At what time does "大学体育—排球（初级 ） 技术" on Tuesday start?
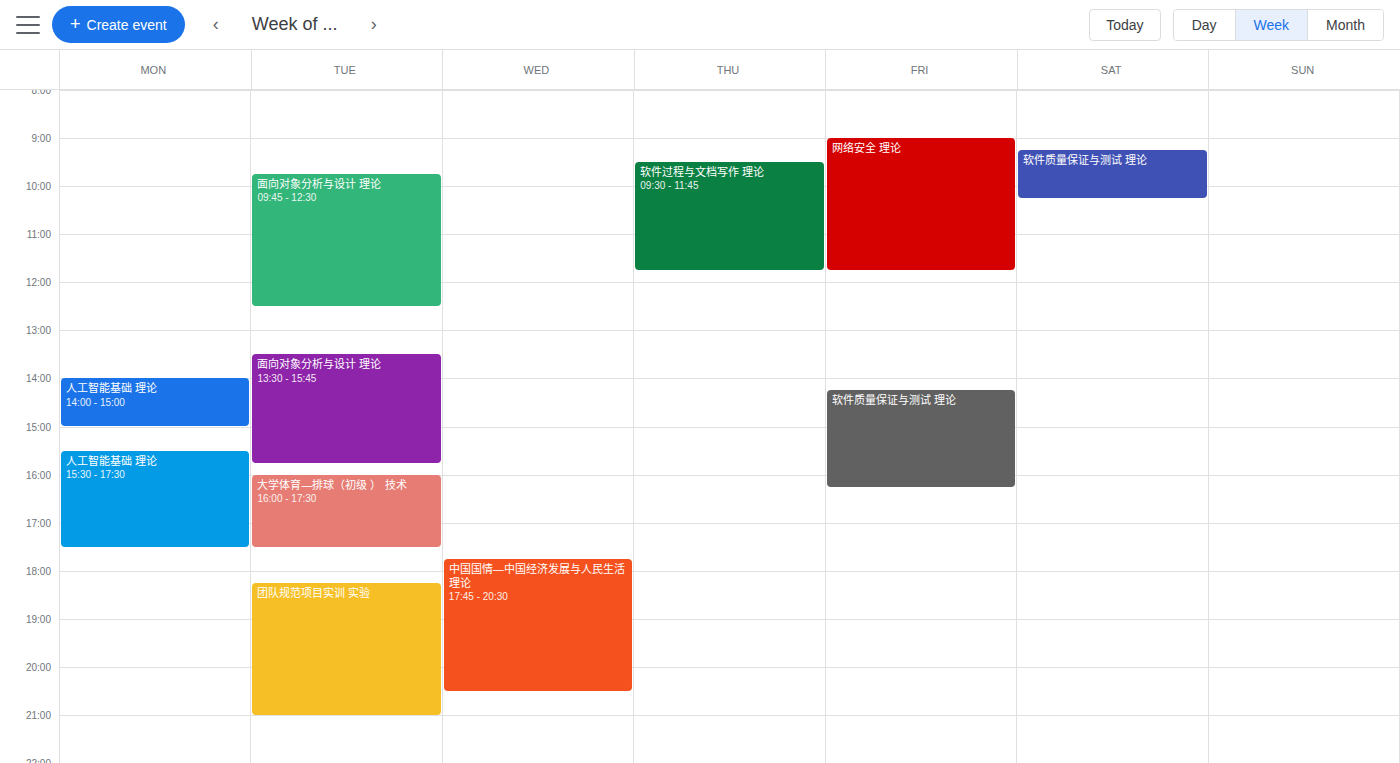
4:00 PM